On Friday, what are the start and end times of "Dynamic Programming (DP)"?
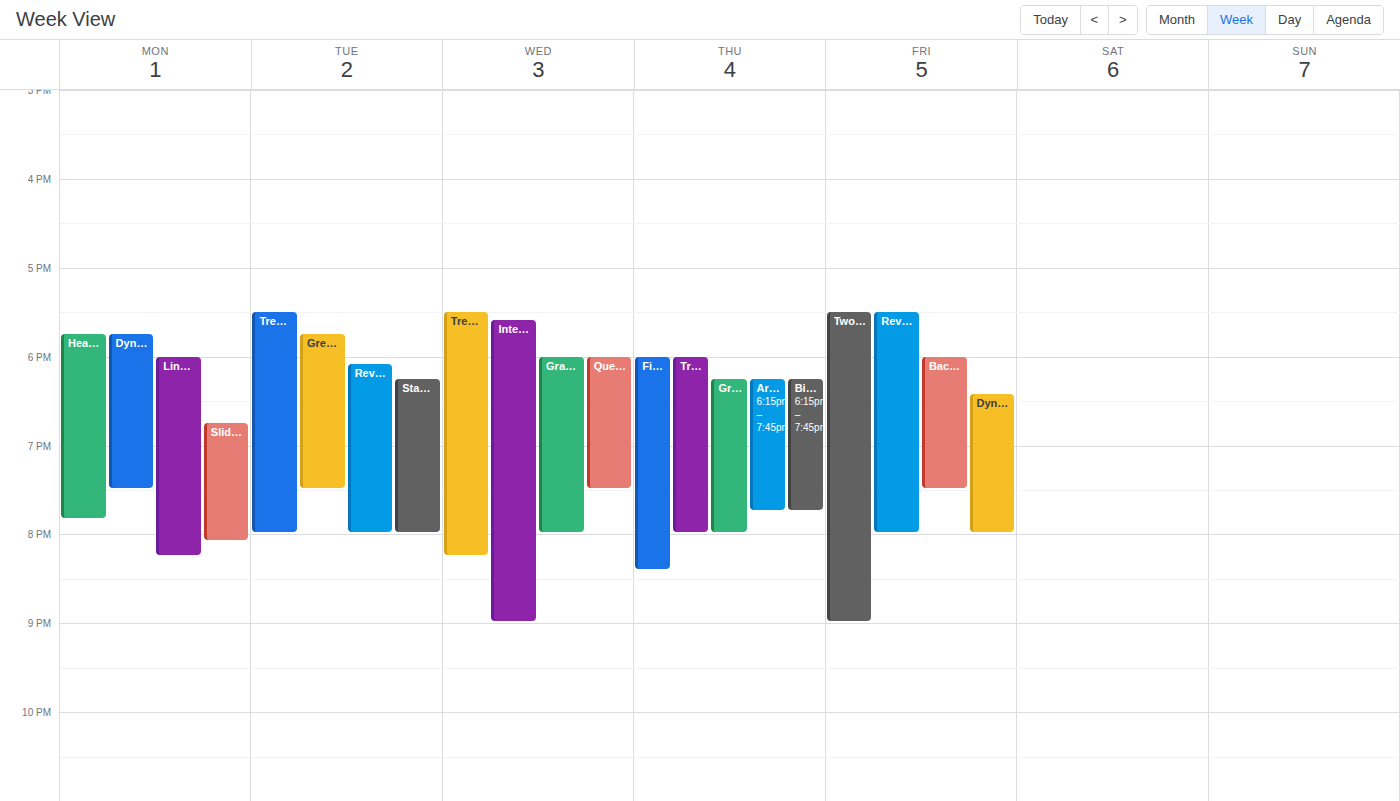
6:25 PM to 8:00 PM